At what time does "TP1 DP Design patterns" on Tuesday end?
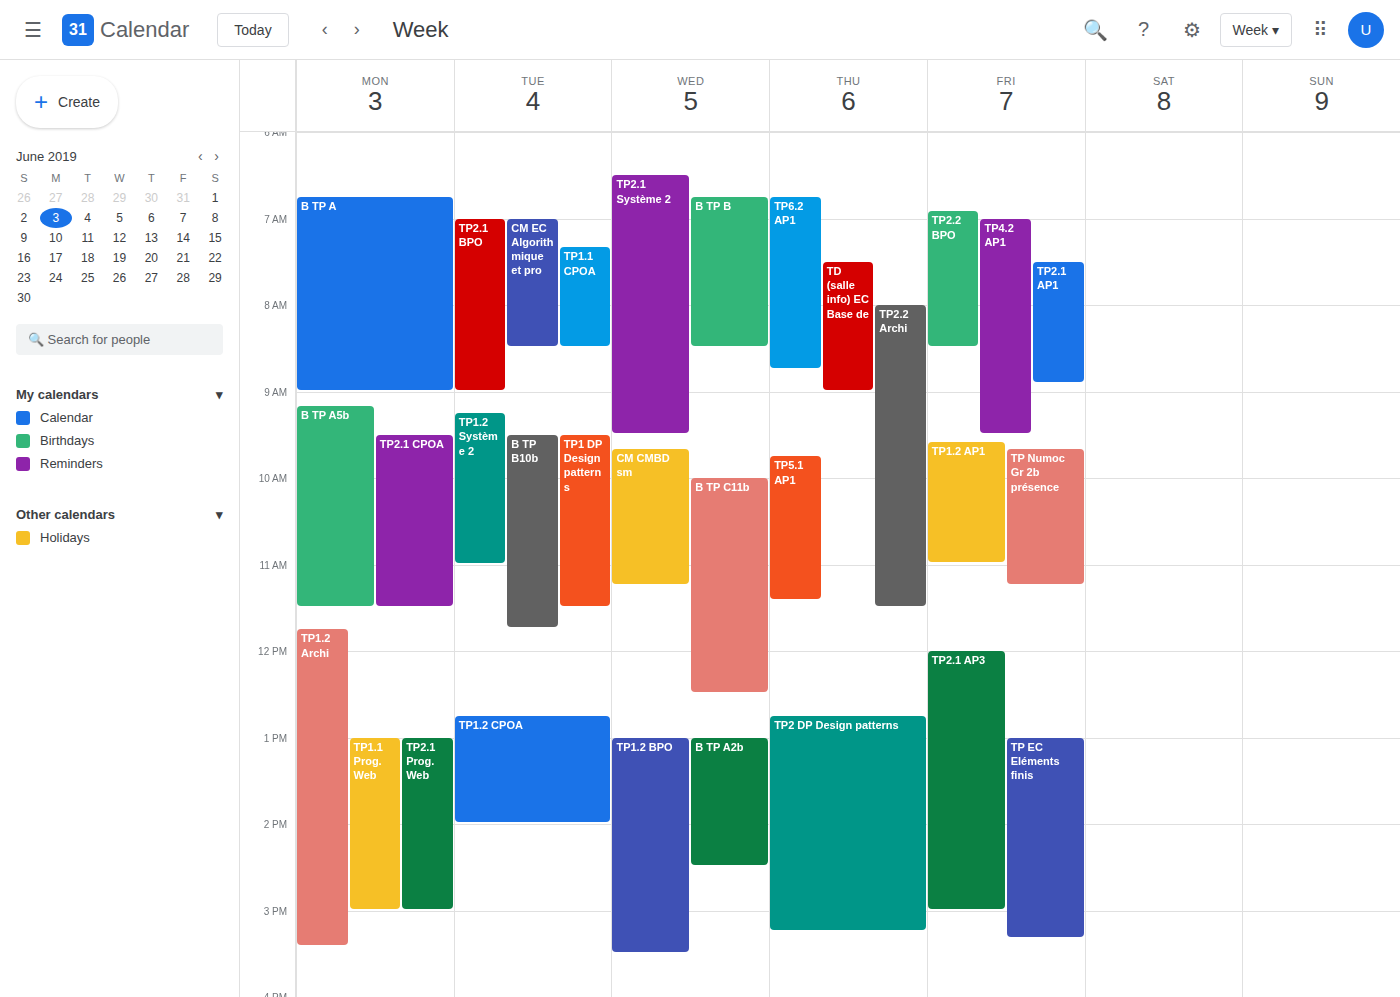
11:30 AM